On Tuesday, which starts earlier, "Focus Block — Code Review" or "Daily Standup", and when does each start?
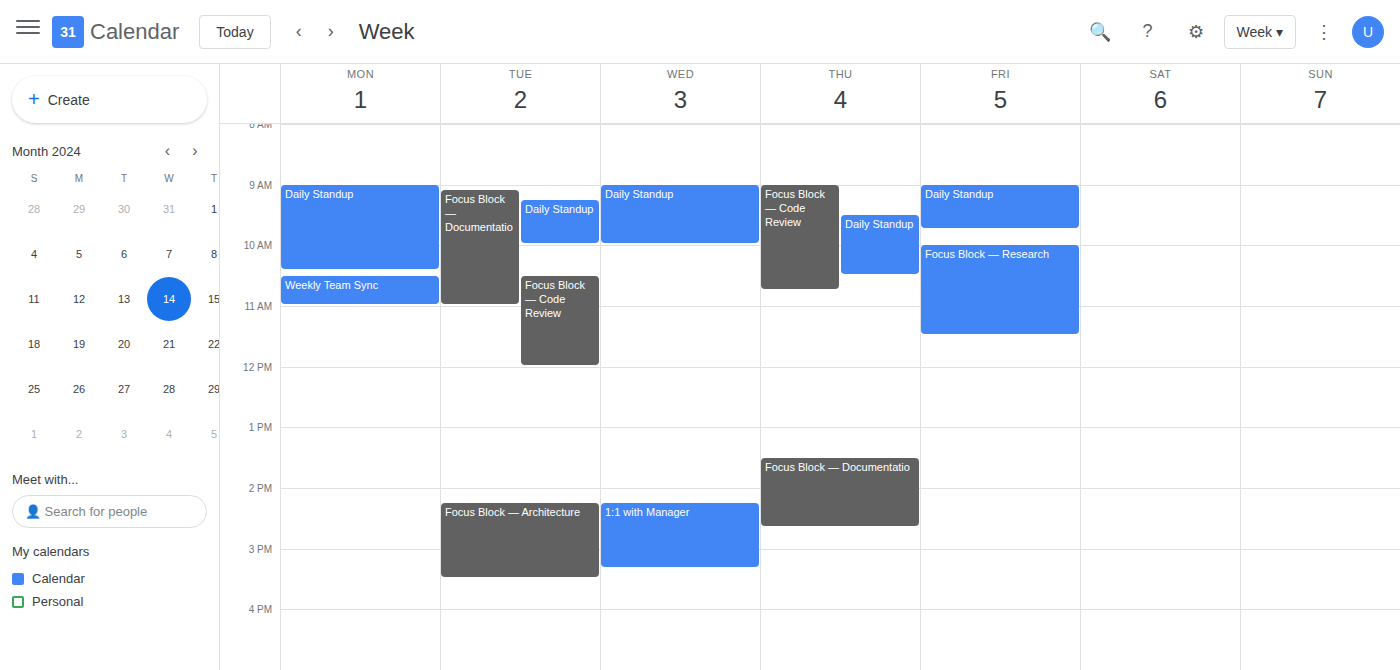
"Daily Standup" 9:15 AM; "Focus Block — Code Review" 10:30 AM.